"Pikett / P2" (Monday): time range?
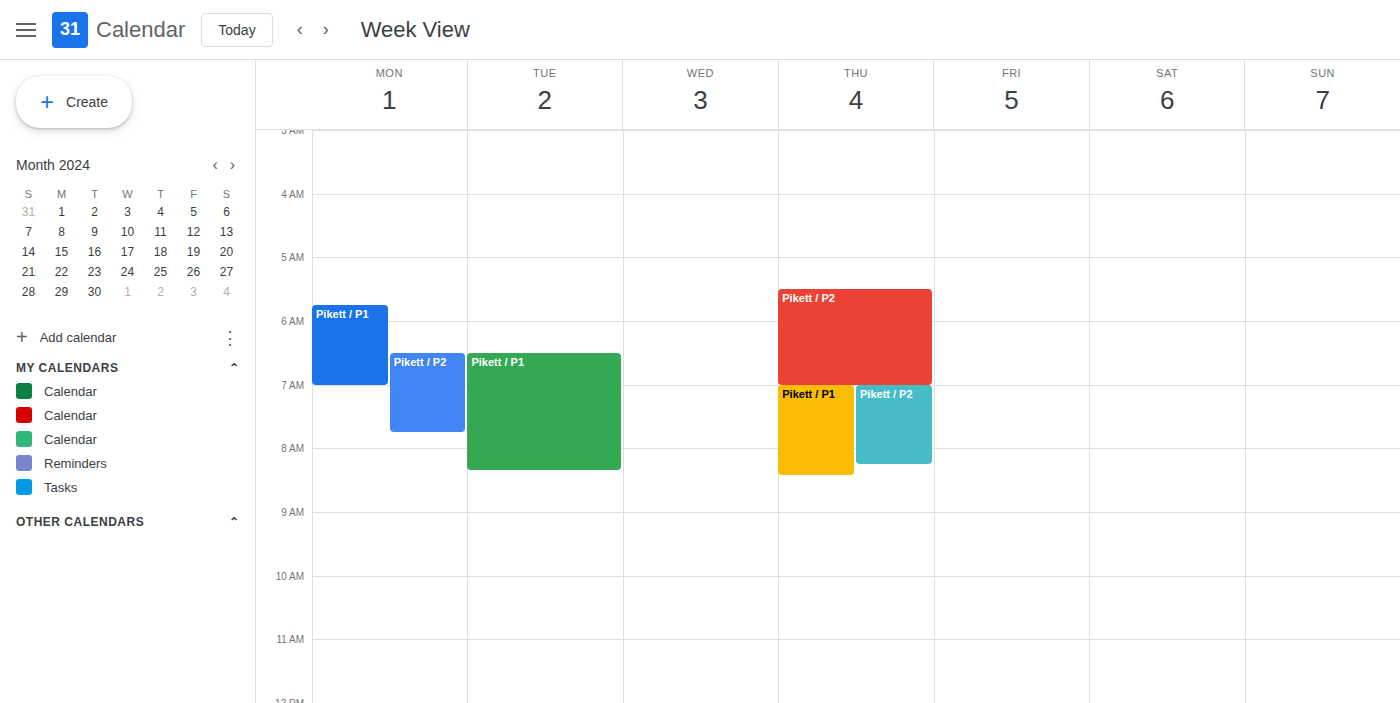
6:30 AM to 7:45 AM